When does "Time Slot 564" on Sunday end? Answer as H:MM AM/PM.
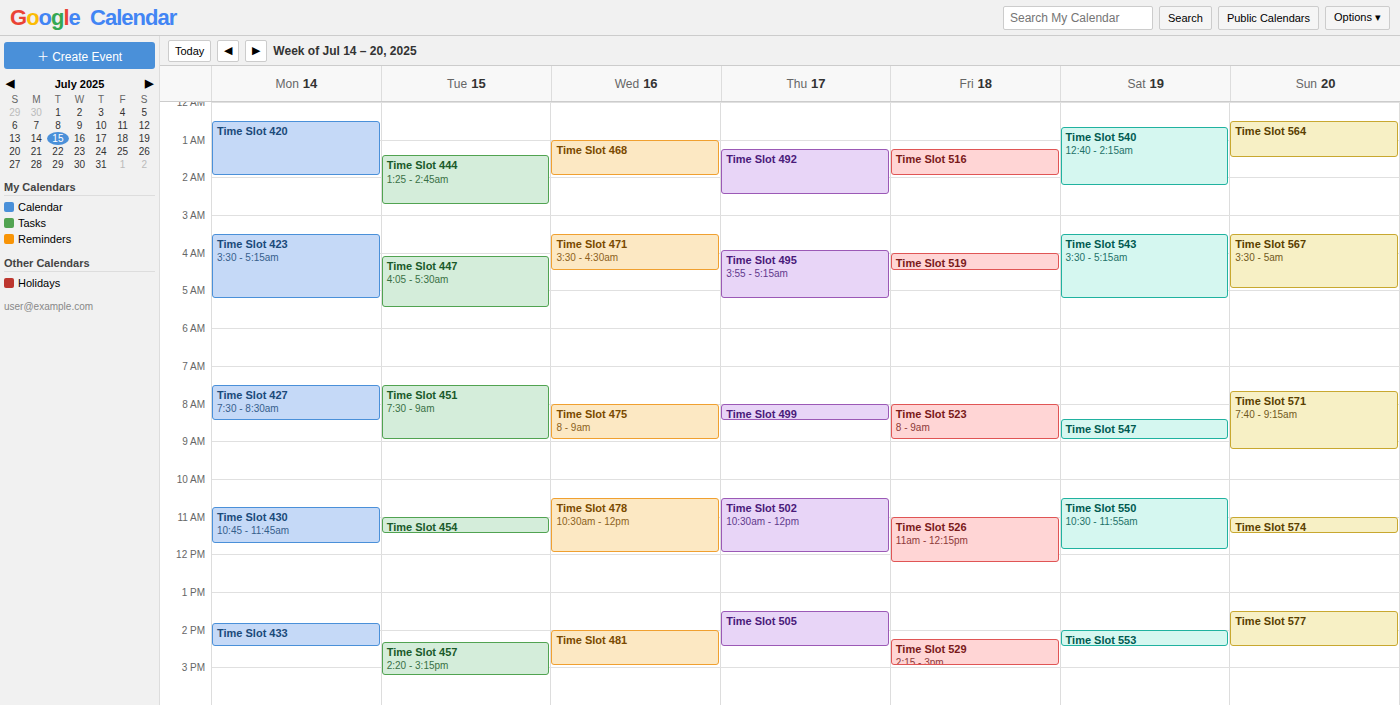
1:30 AM